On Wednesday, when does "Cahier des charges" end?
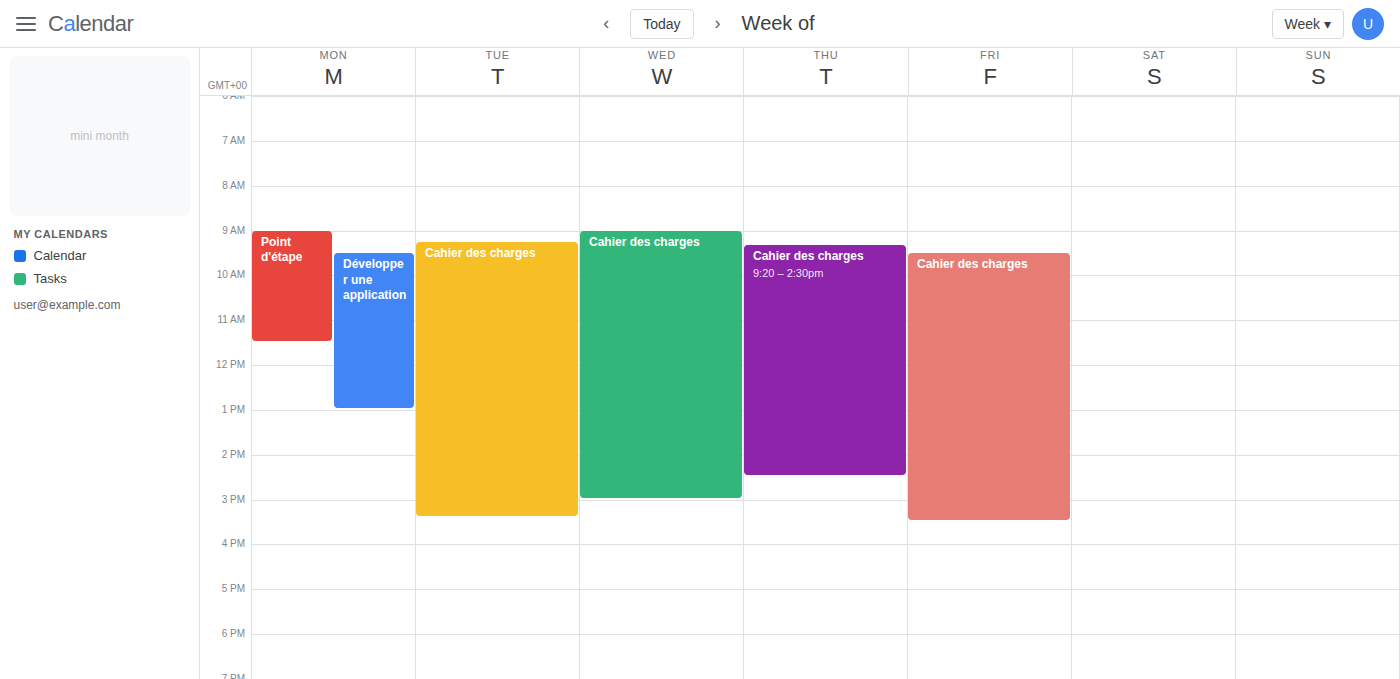
3:00 PM